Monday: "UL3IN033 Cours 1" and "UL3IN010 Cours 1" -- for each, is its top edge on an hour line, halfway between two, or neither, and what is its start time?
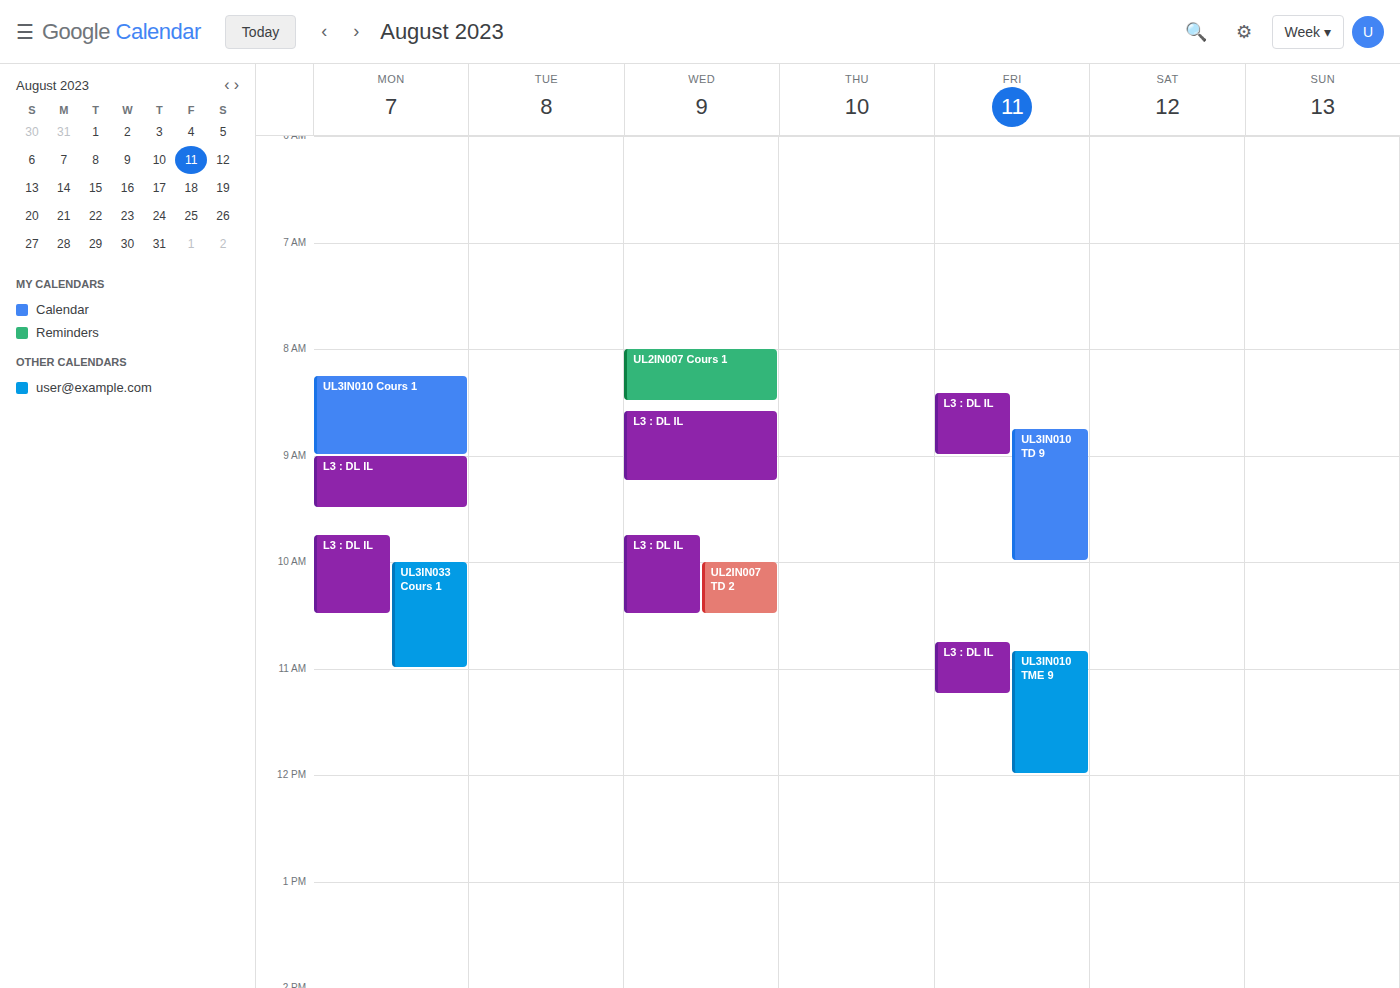
"UL3IN033 Cours 1": 10:00 AM, exactly on the 10 AM line. "UL3IN010 Cours 1": 8:15 AM, neither: a quarter of the way from the 8 AM line to the 9 AM line.